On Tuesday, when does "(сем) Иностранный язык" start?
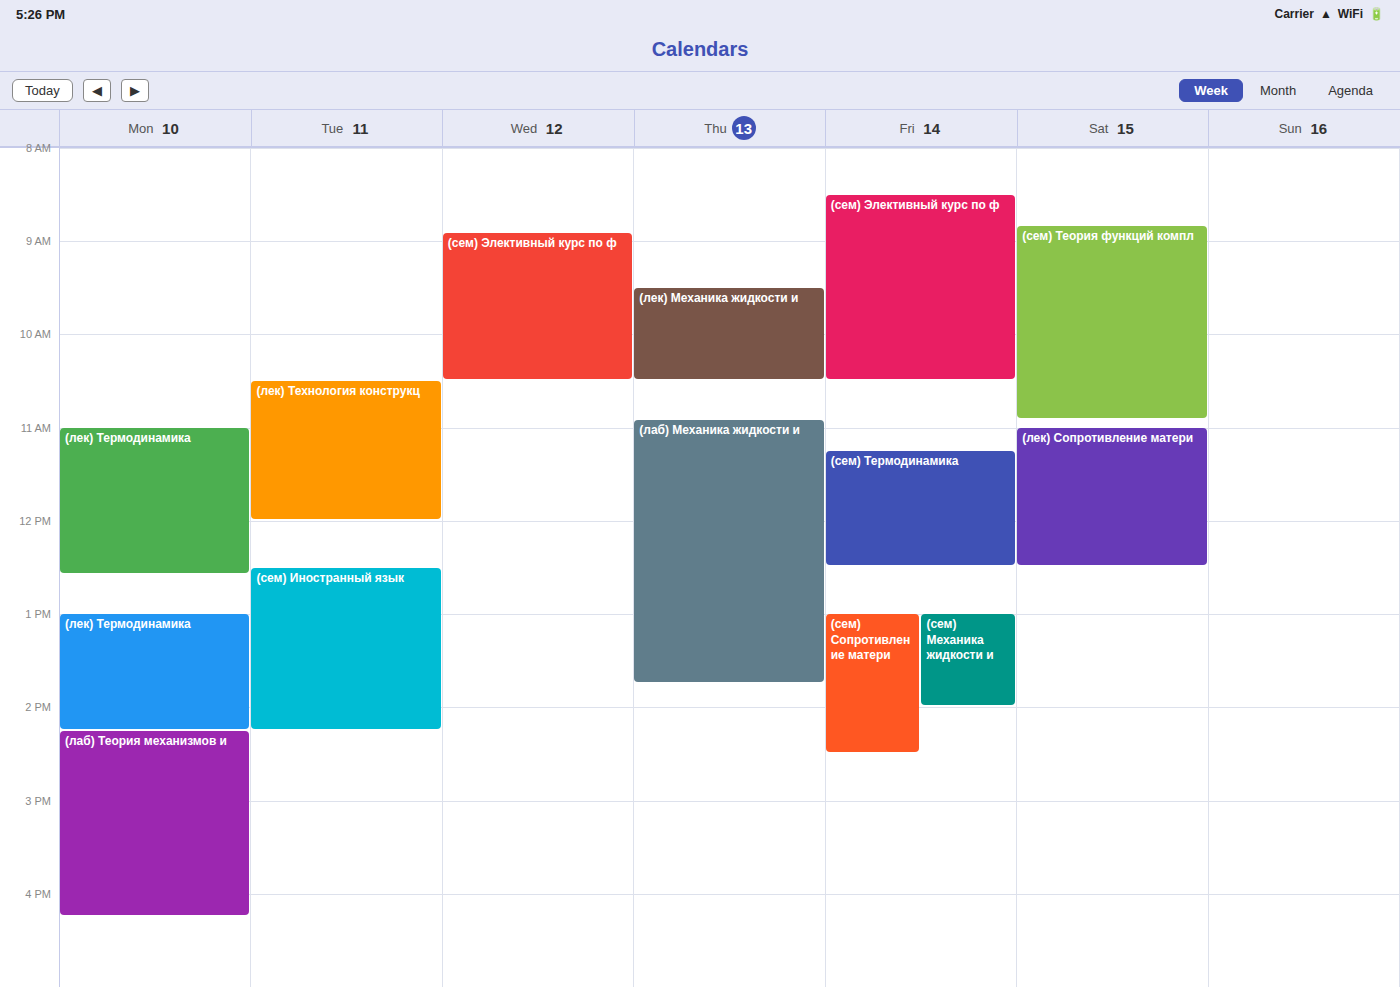
12:30 PM